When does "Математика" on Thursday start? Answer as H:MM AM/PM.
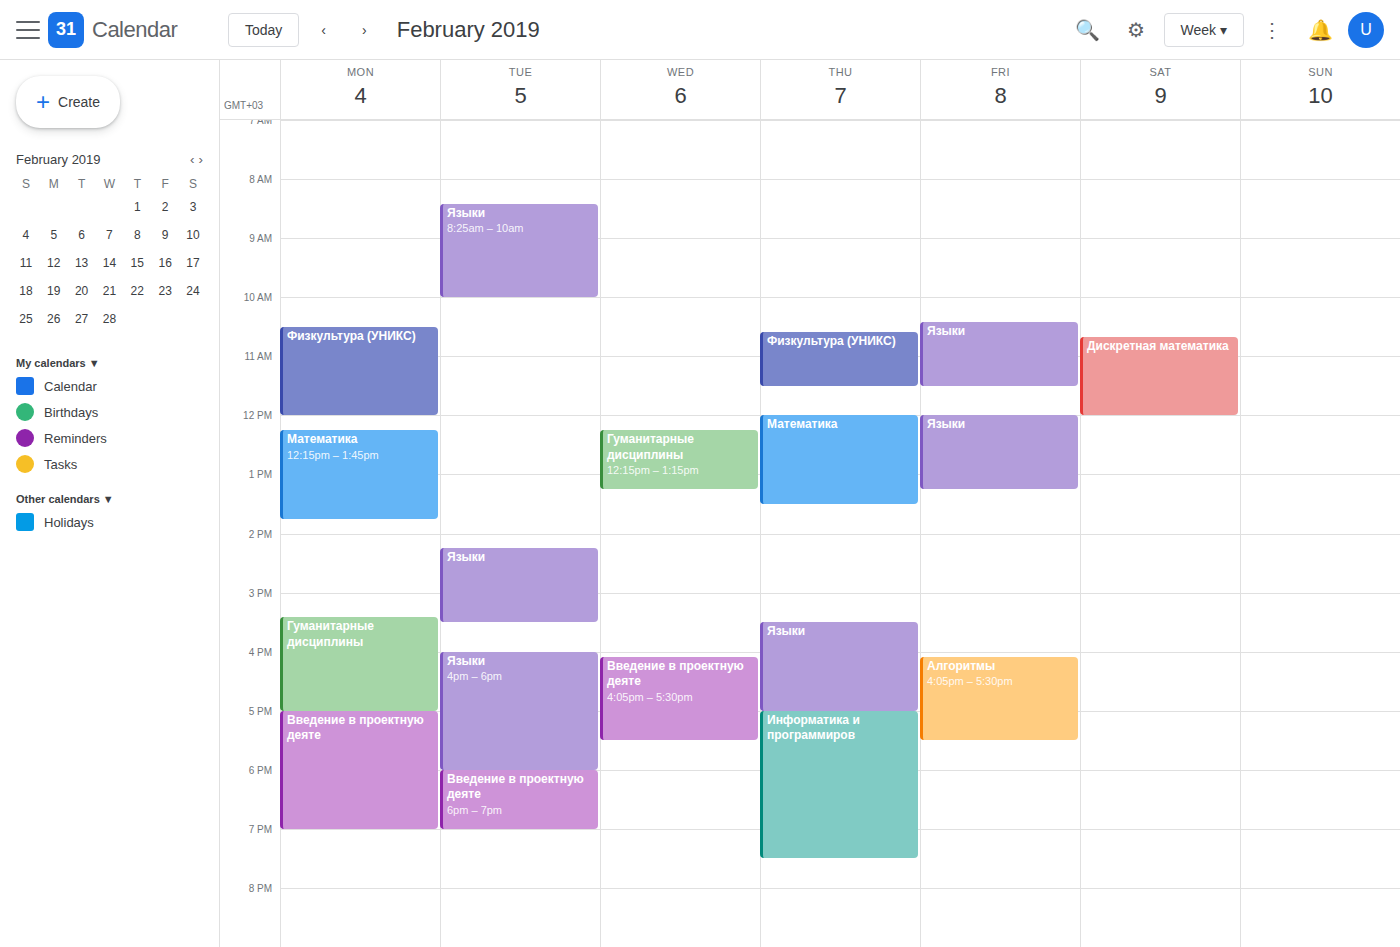
12:00 PM